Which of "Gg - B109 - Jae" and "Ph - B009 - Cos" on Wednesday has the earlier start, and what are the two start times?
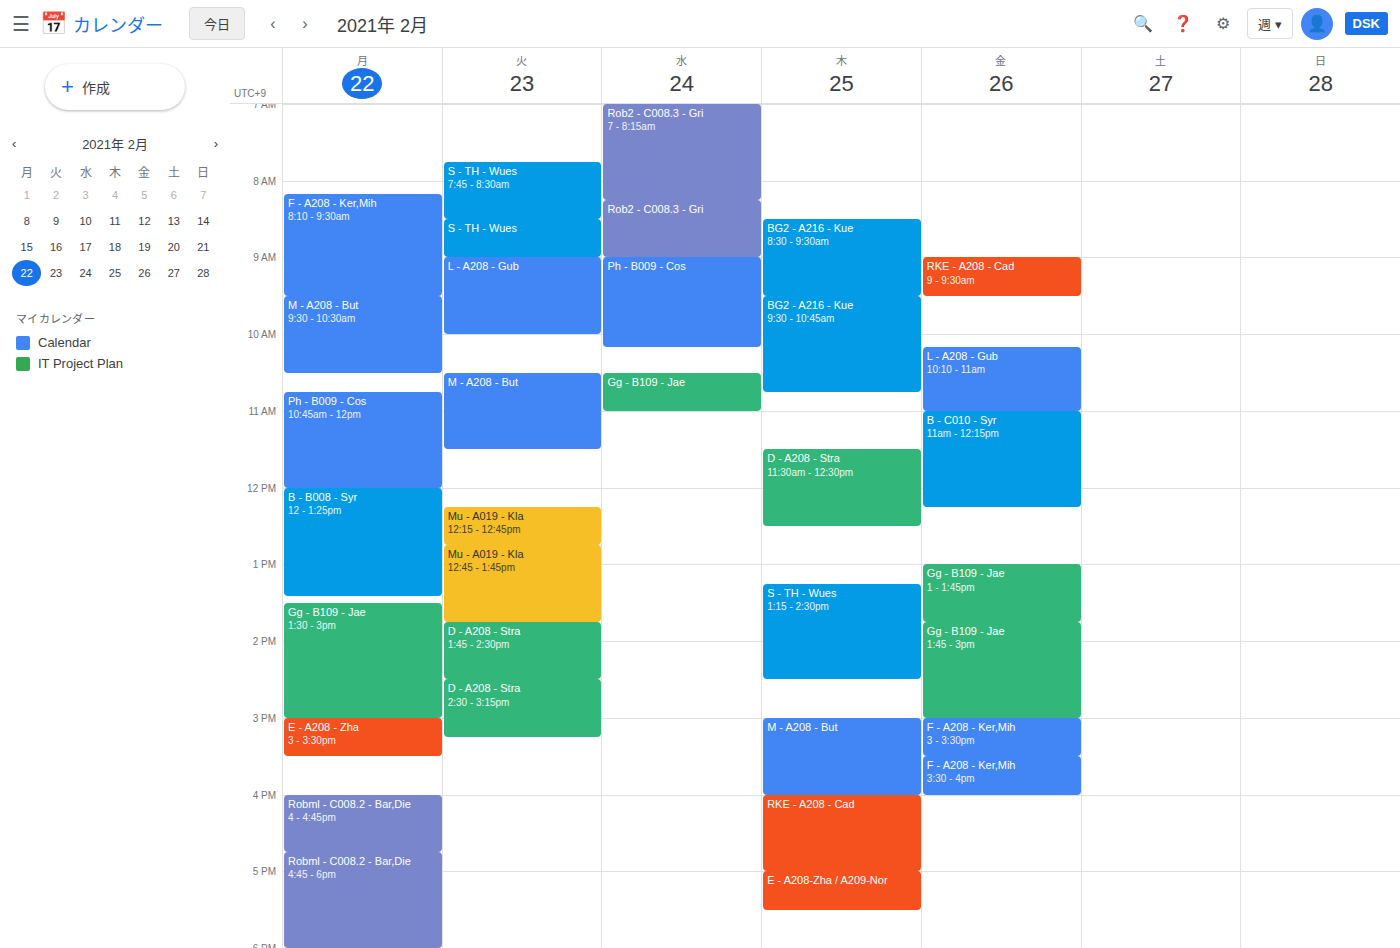
"Ph - B009 - Cos" 9:00 AM; "Gg - B109 - Jae" 10:30 AM.